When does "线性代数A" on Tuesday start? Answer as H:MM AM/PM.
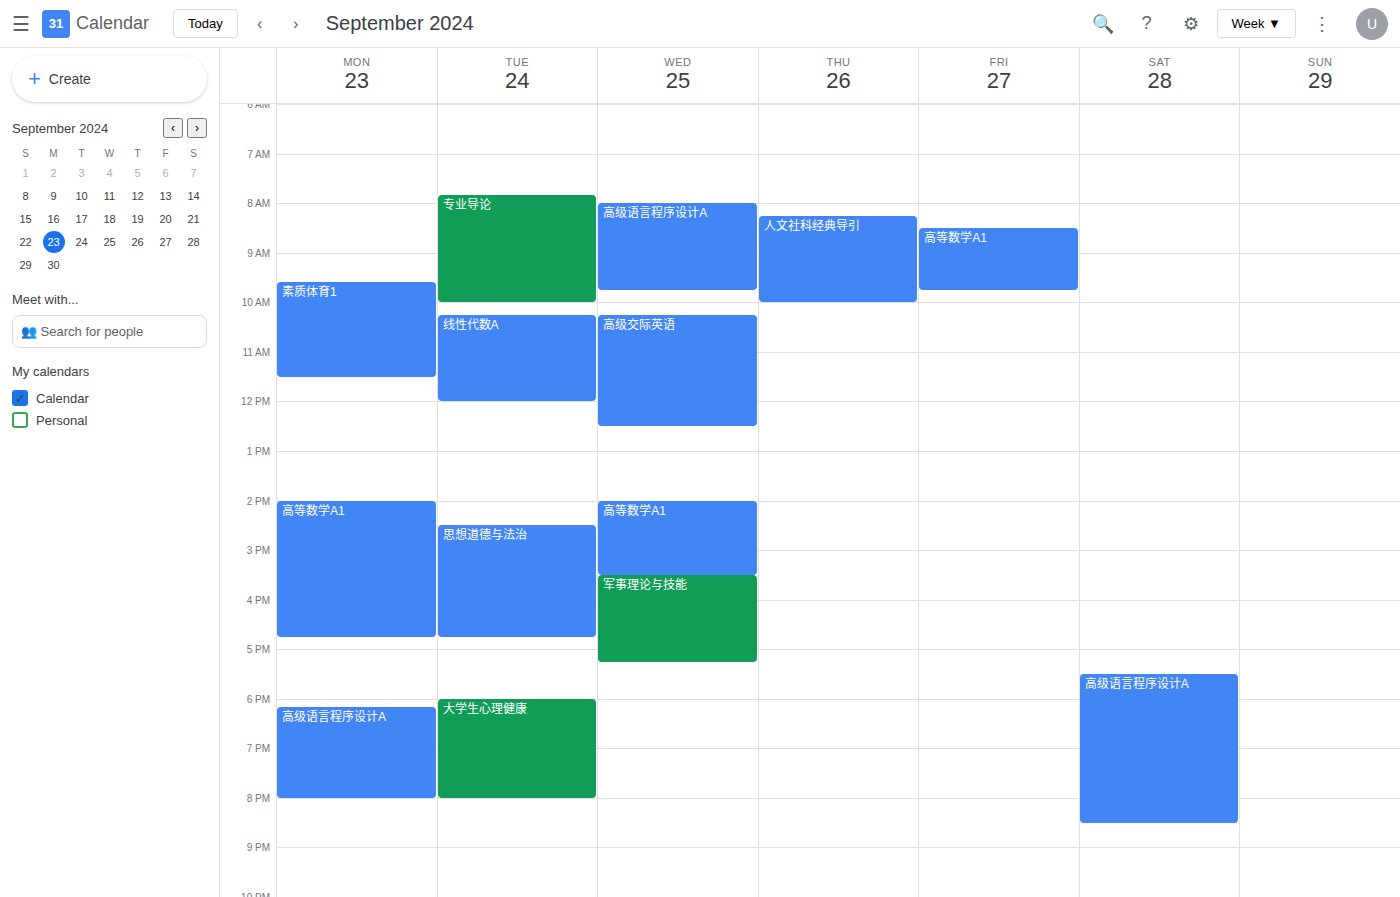
10:15 AM